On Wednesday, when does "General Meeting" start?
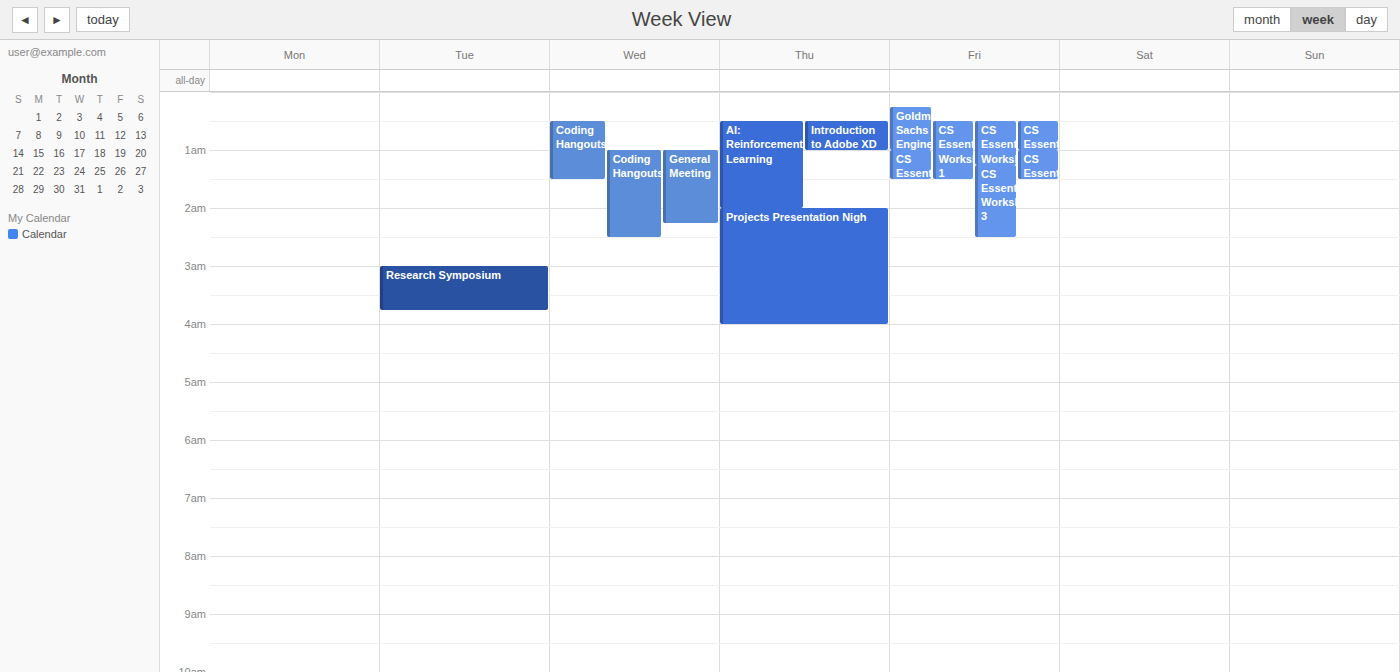
1:00 AM